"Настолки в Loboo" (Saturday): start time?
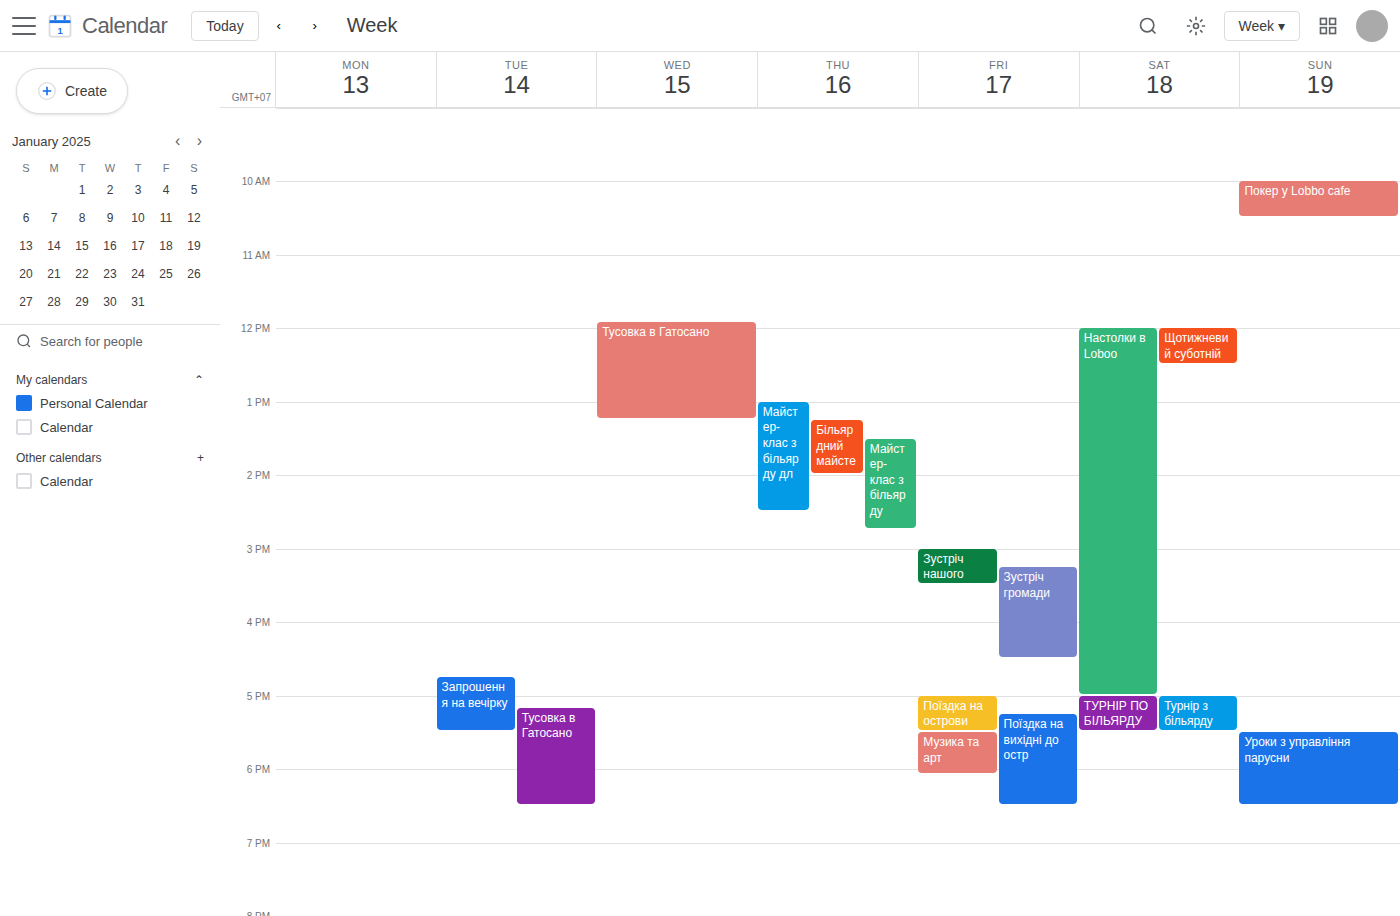
12:00 PM